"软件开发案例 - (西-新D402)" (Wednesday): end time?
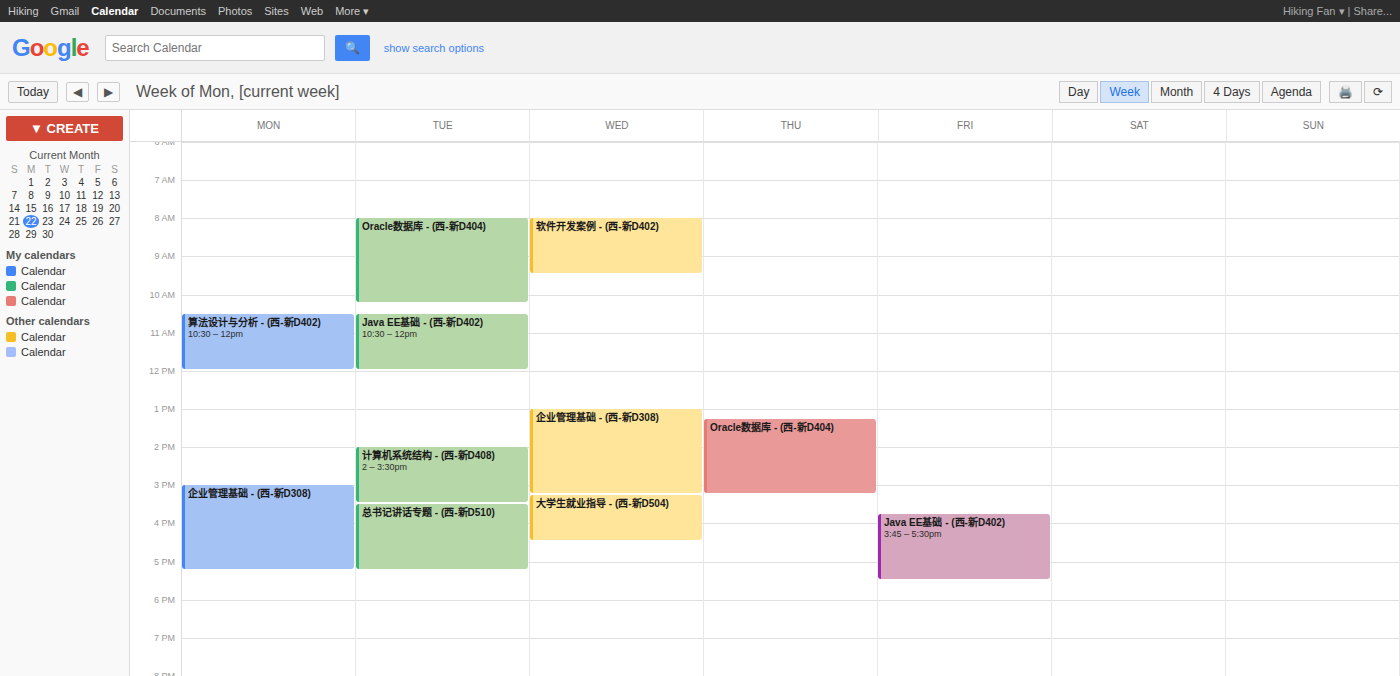
9:30 AM